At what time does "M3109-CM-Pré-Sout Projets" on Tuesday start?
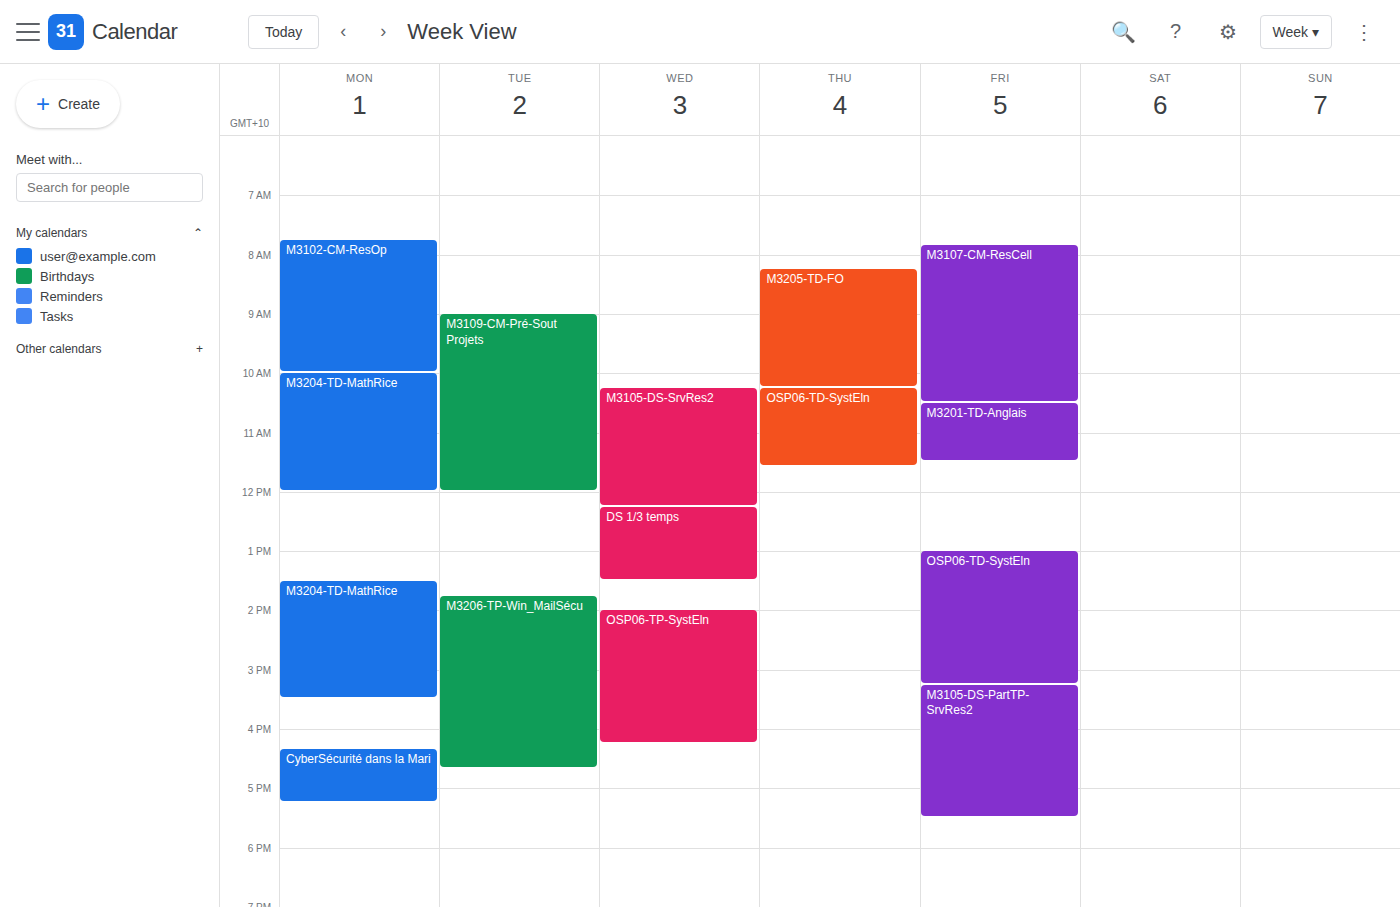
9:00 AM